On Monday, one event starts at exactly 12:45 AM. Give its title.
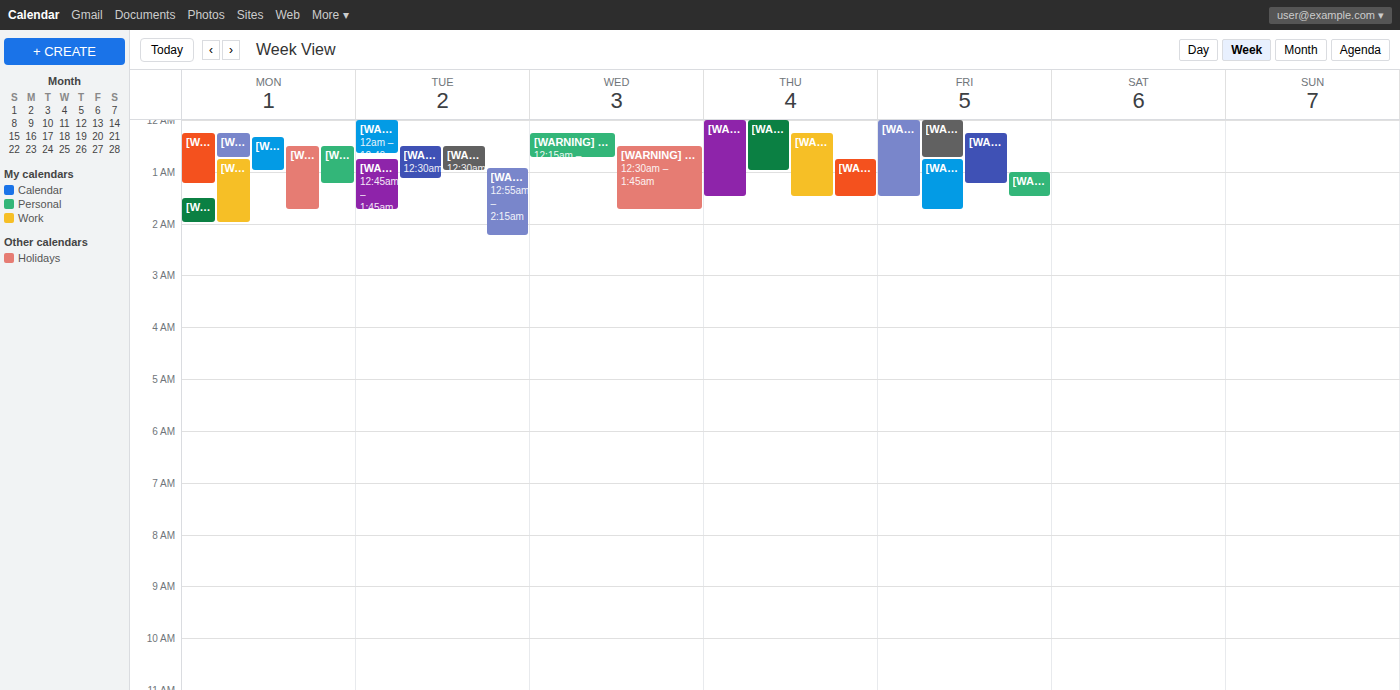
"[WARNING] Gestion de crise"